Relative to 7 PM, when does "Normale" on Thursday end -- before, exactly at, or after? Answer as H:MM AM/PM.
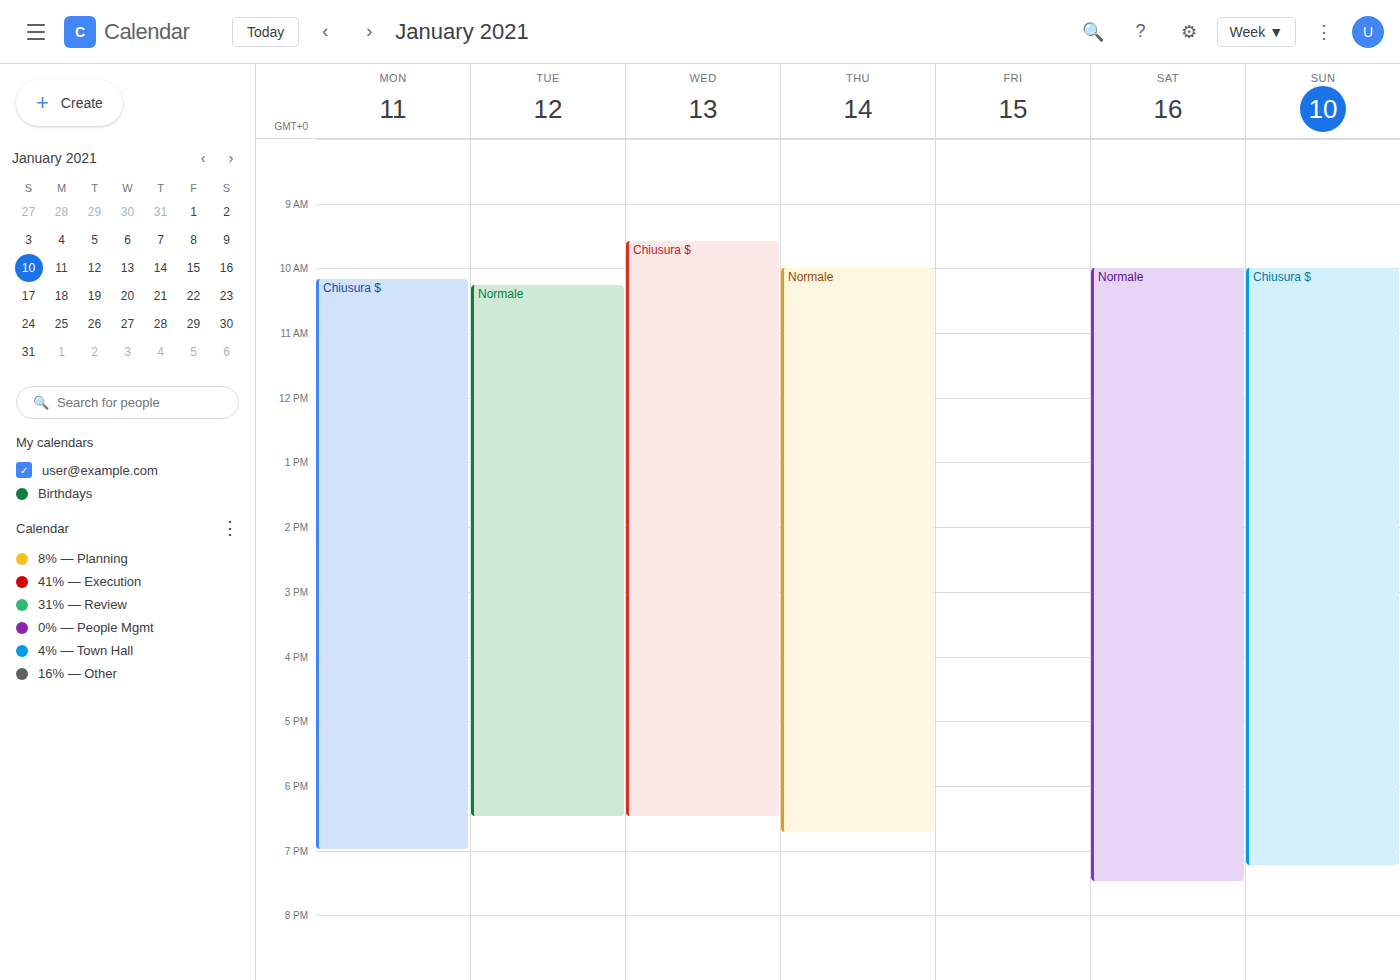
6:45 PM -- before 7 PM, 15 minutes above the 7 PM line.